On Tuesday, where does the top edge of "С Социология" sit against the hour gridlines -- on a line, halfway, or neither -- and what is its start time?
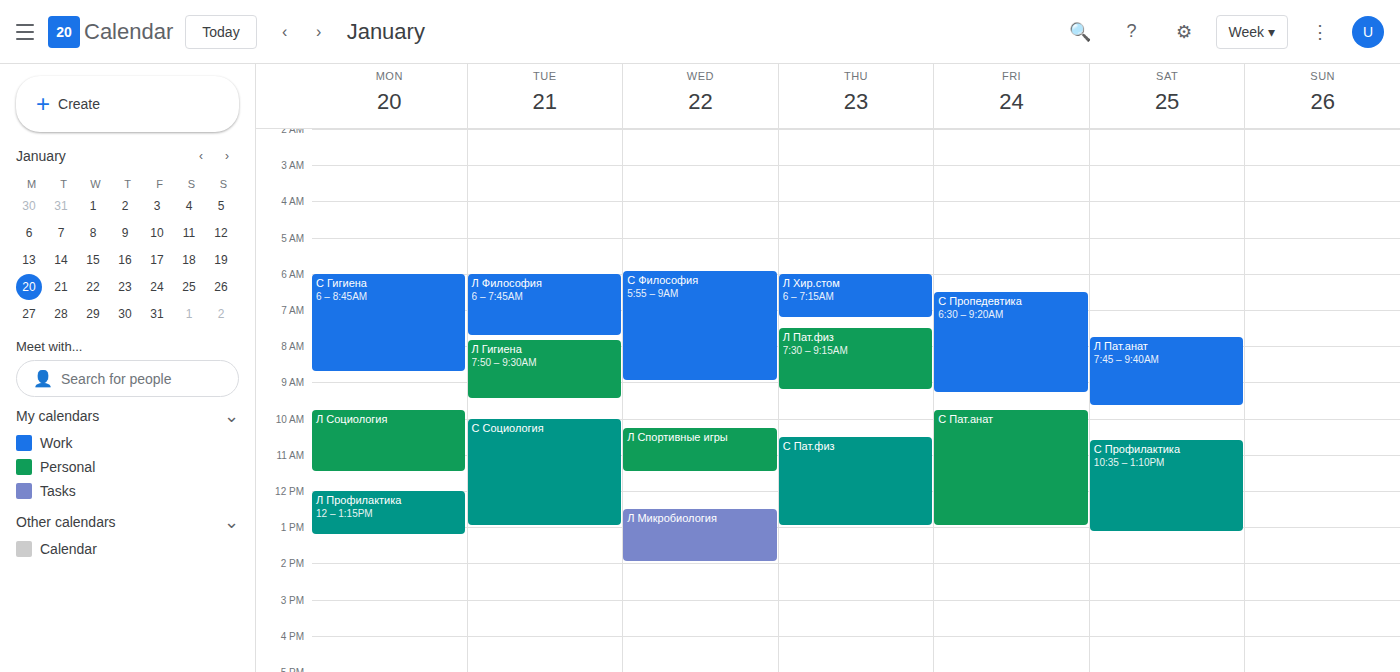
10:00 AM -- exactly on the 10 AM line.